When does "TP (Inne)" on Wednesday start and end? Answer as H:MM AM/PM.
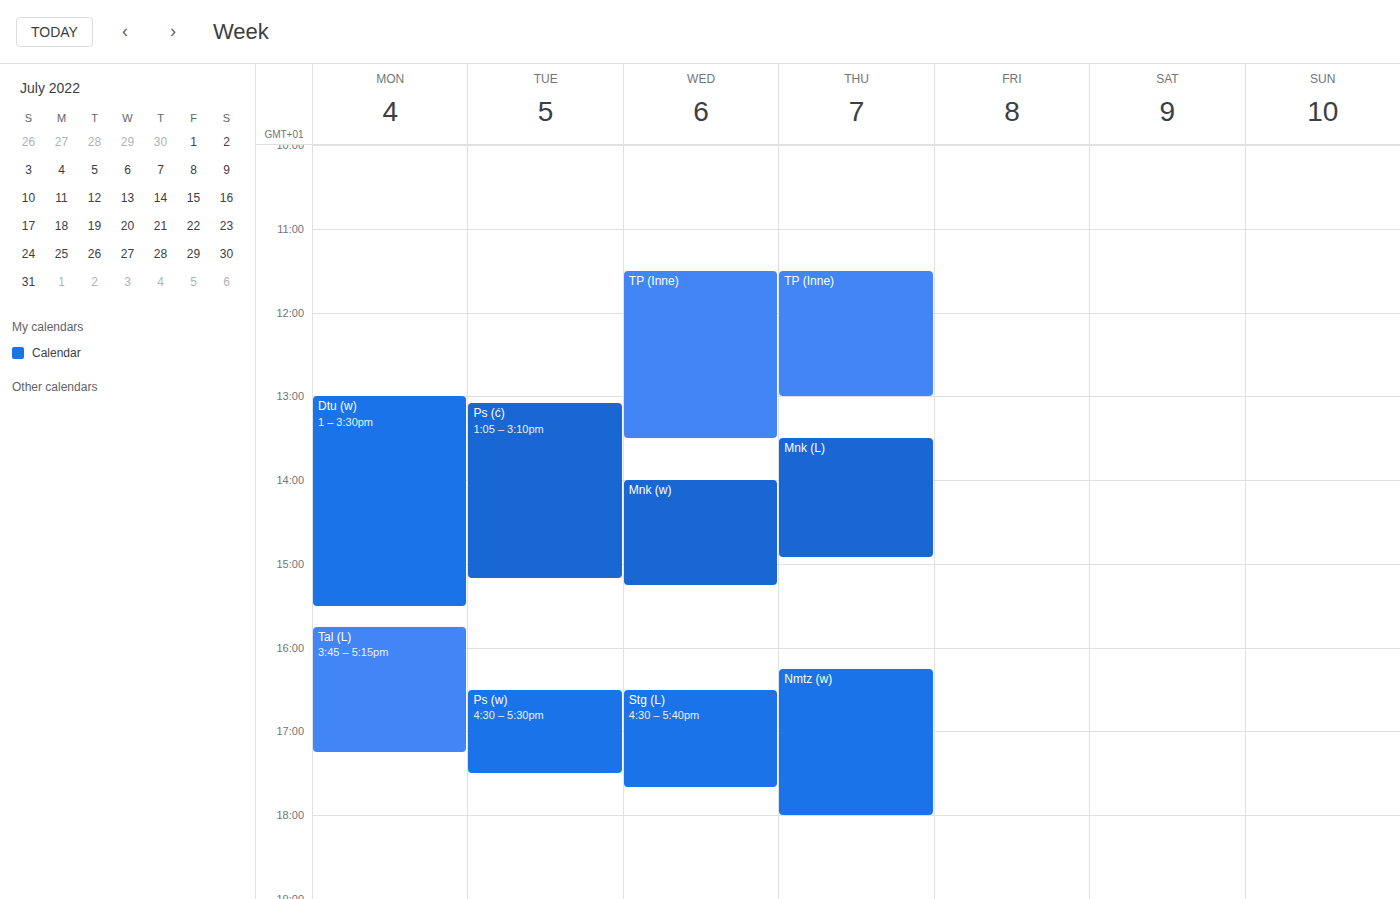
11:30 AM to 1:30 PM